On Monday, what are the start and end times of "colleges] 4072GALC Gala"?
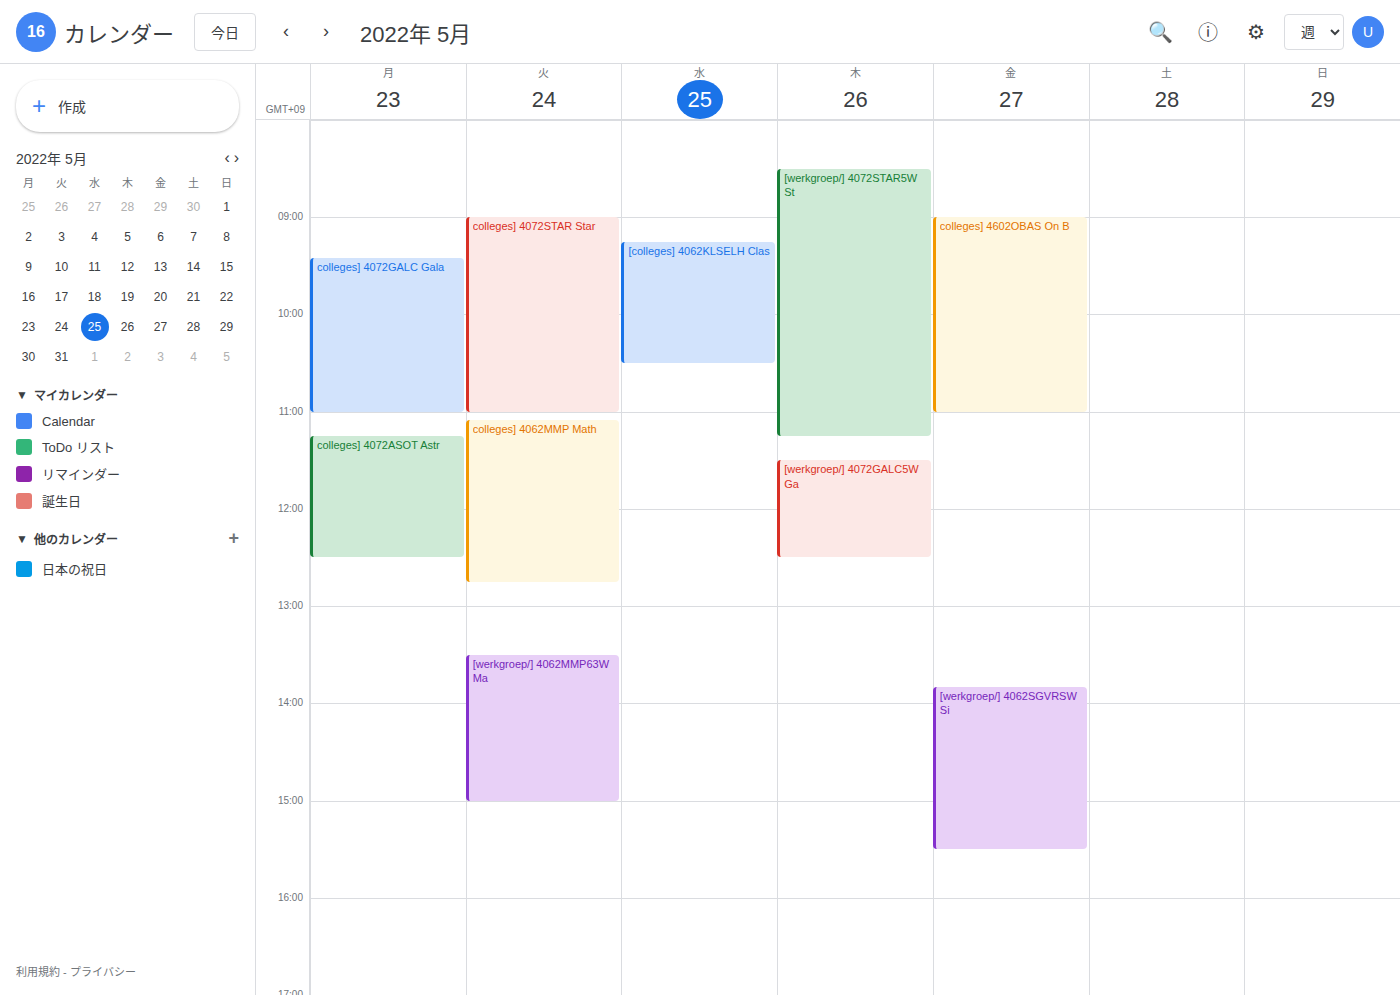
9:25 AM to 11:00 AM